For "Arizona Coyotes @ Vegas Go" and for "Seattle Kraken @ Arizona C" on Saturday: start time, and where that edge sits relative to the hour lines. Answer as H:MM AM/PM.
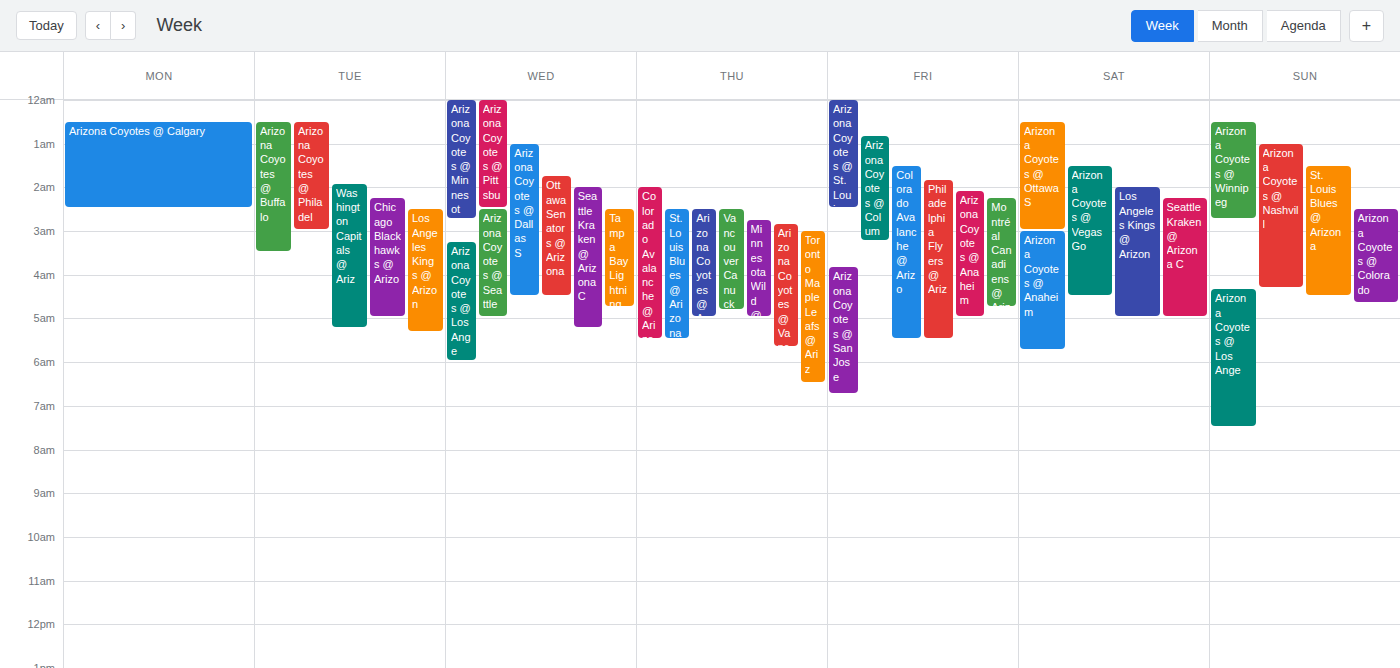
"Arizona Coyotes @ Vegas Go": 1:30 AM, halfway between the 1 AM and 2 AM lines. "Seattle Kraken @ Arizona C": 2:15 AM, neither: a quarter of the way from the 2 AM line to the 3 AM line.